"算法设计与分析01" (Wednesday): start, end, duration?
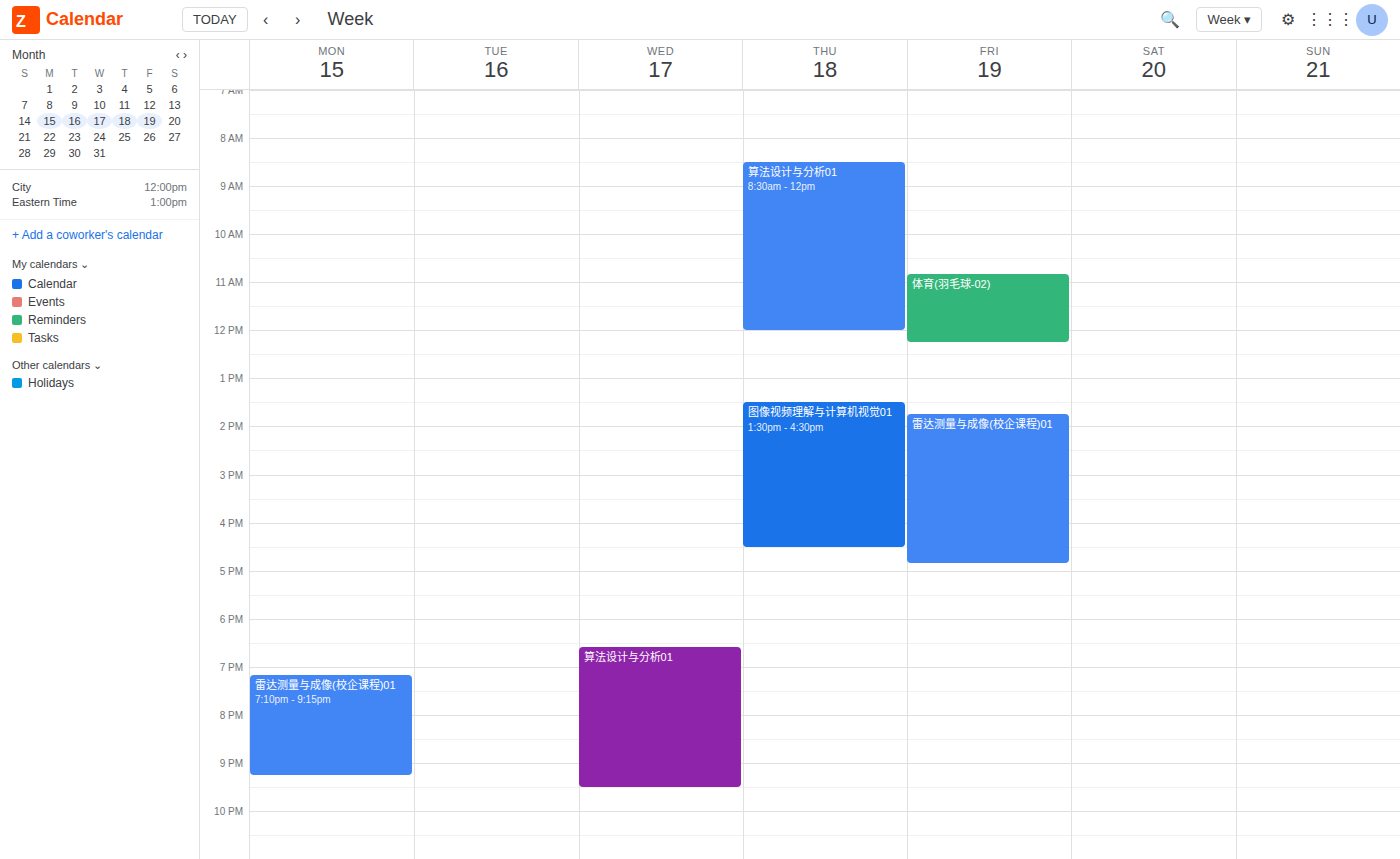
6:35 PM to 9:30 PM, 2 hours 55 minutes